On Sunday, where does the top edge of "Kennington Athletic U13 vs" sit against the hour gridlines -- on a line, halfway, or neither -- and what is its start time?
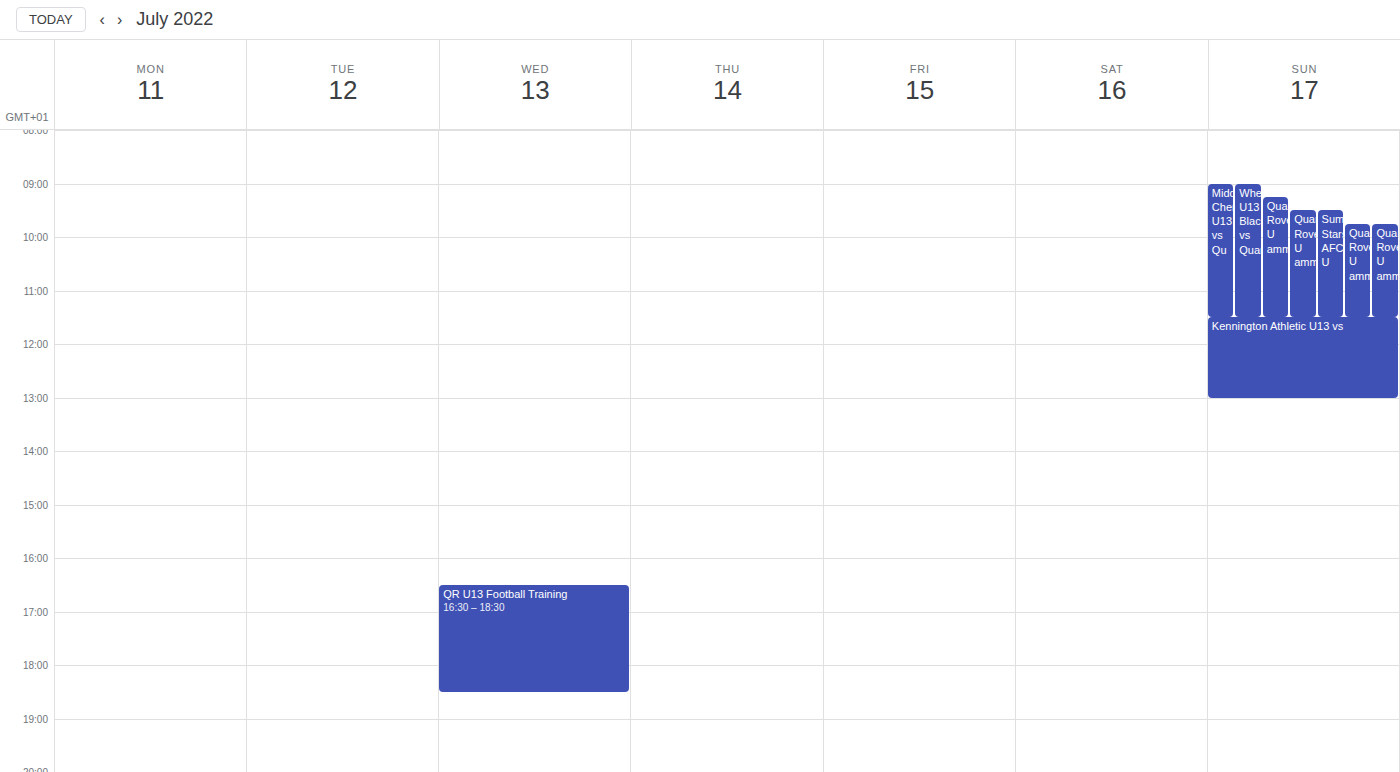
11:30 AM -- halfway between the 11 AM and 12 PM lines.